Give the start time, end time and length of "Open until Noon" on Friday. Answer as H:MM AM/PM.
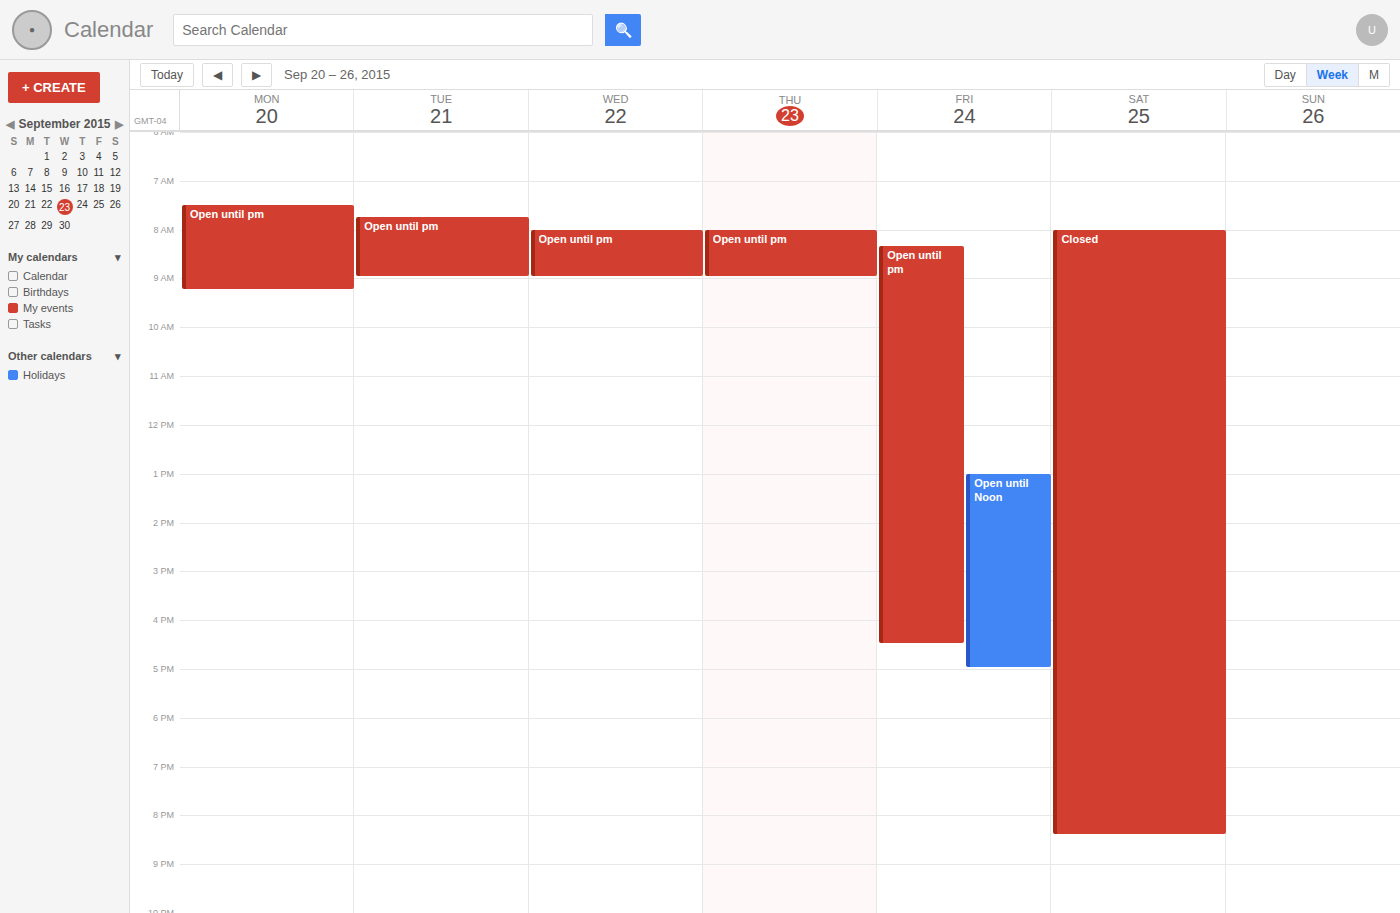
1:00 PM to 5:00 PM, 4 hours